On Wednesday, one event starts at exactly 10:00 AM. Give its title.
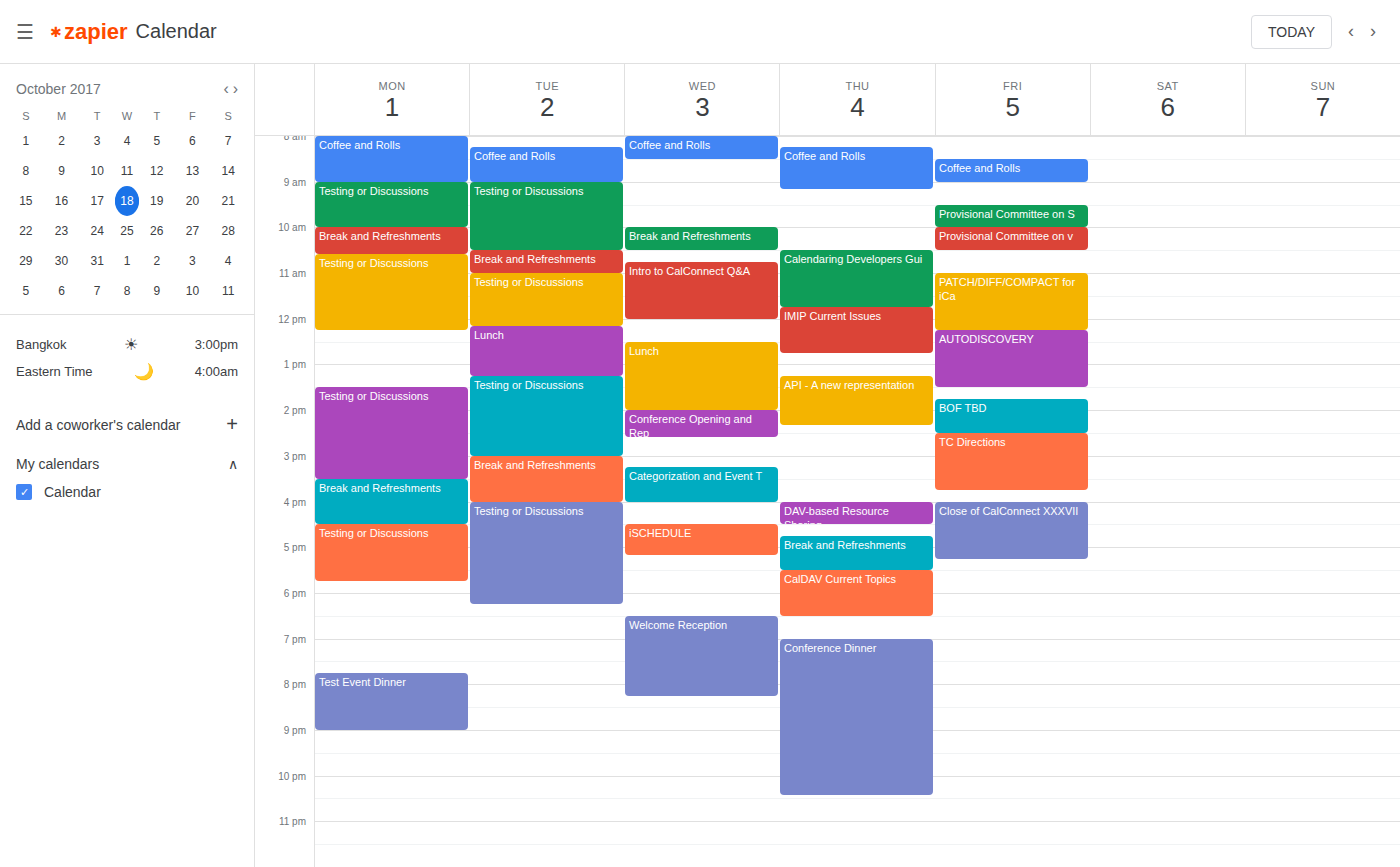
"Break and Refreshments"